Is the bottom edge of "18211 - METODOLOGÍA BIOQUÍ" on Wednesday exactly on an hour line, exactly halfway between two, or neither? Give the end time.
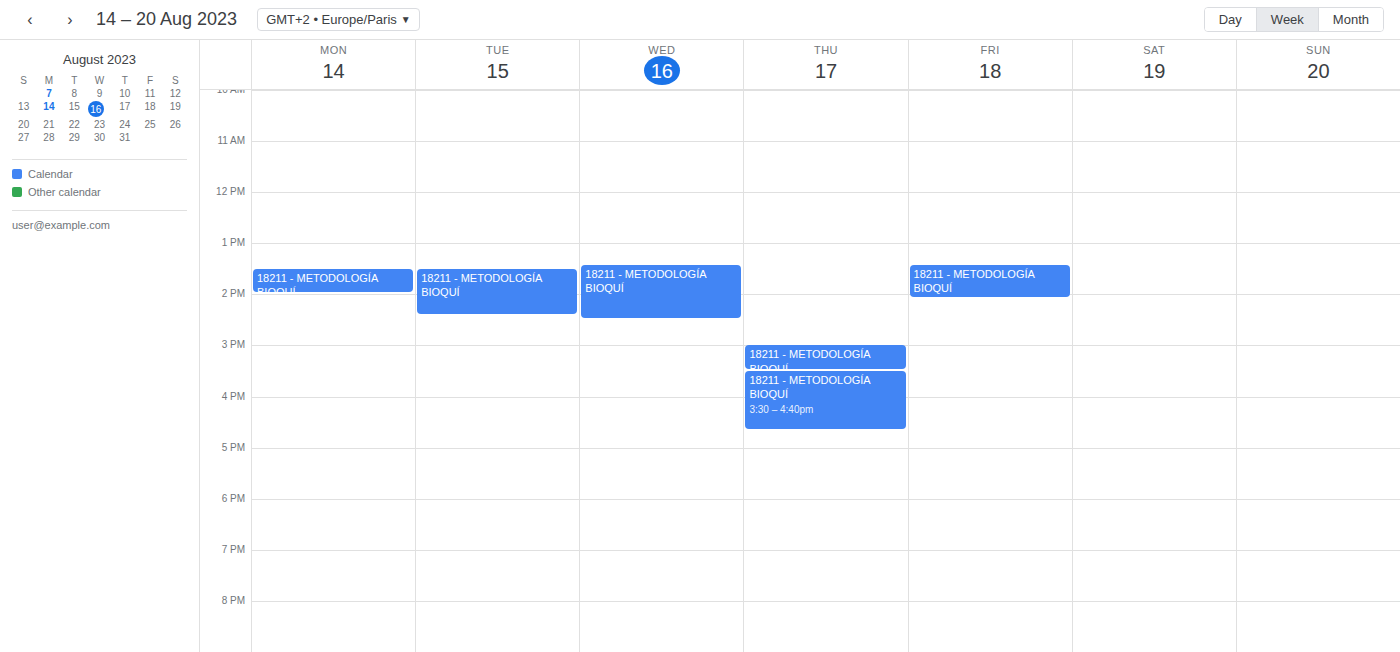
2:30 PM -- halfway between the 2 PM and 3 PM lines.